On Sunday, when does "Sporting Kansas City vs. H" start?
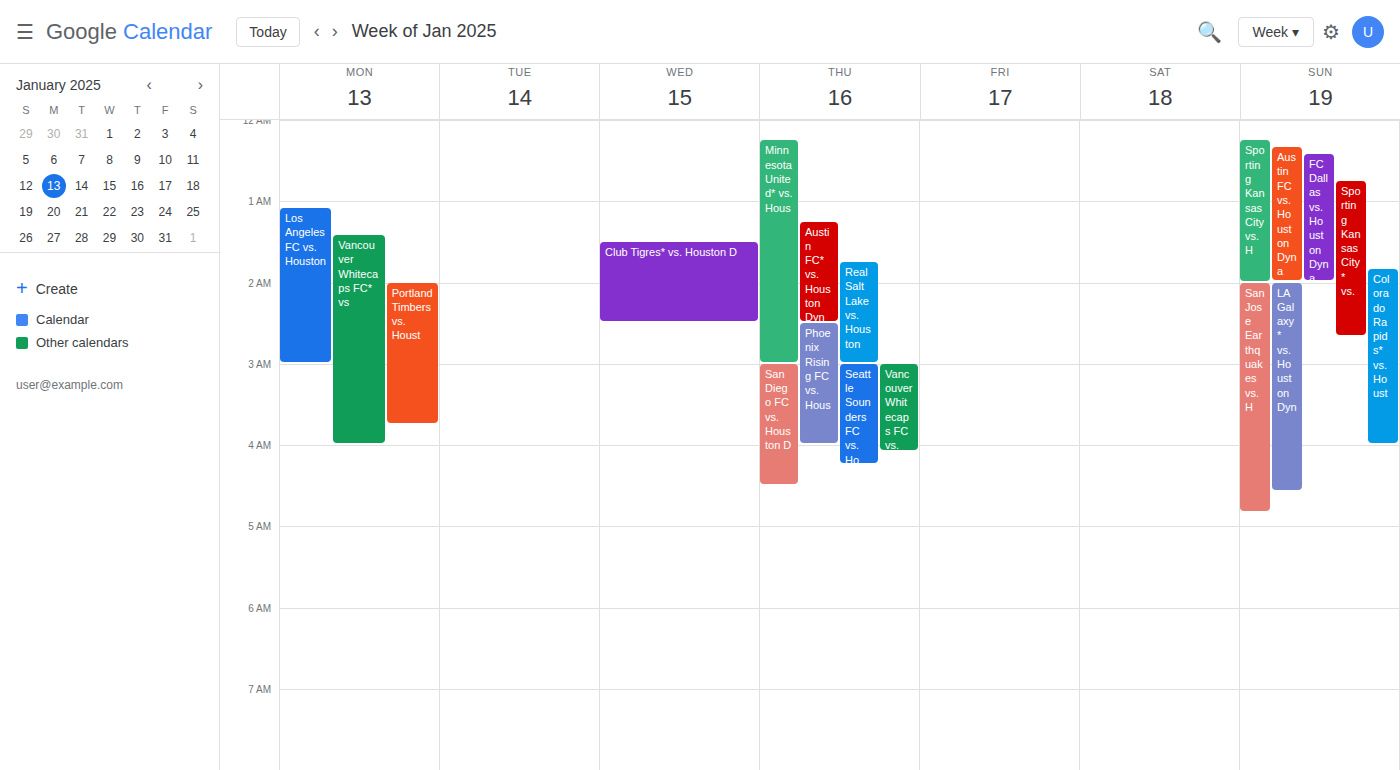
12:15 AM